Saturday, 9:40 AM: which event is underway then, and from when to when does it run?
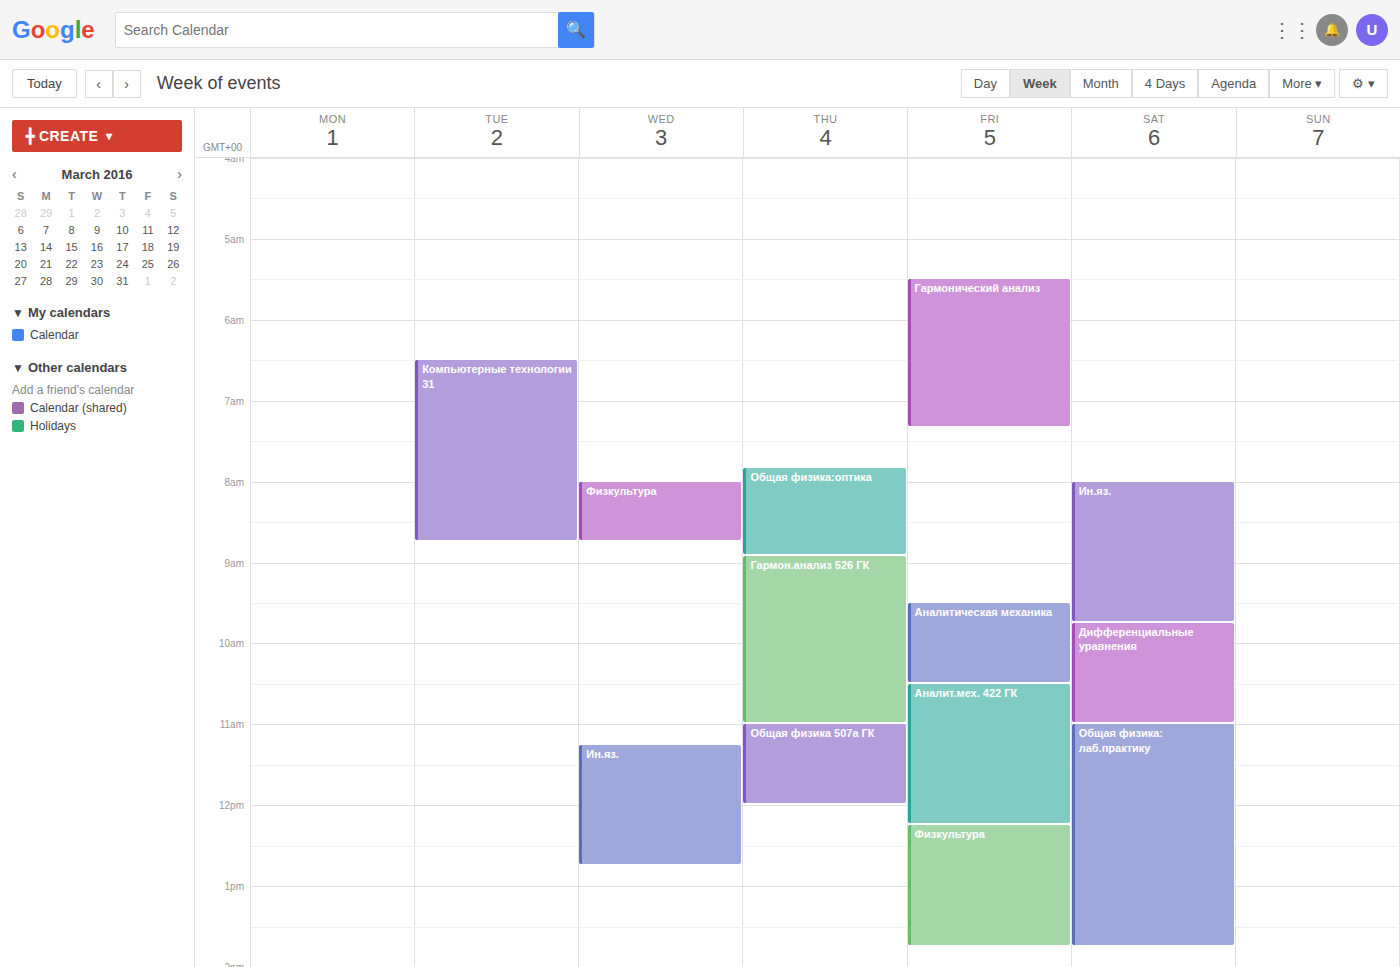
"Ин.яз.", 8:00 AM to 9:45 AM